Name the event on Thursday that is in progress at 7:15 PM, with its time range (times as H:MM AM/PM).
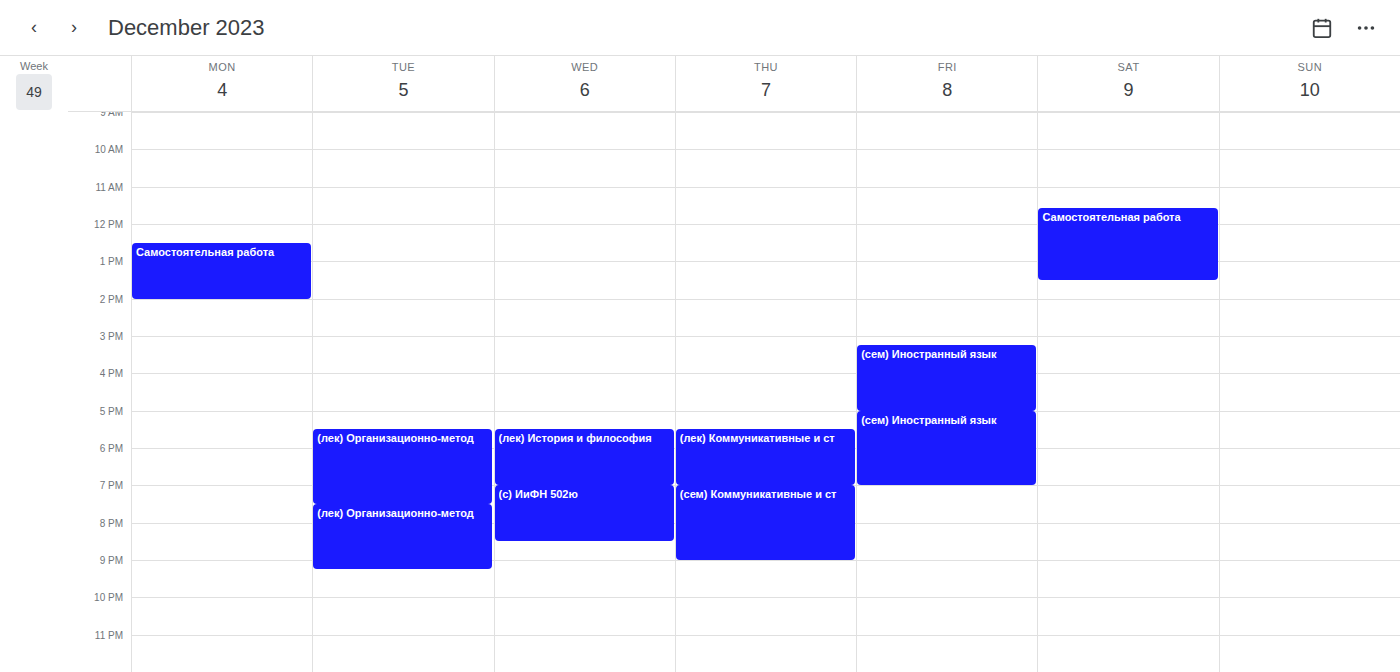
"(сем) Коммуникативные и ст", 7:00 PM to 9:00 PM